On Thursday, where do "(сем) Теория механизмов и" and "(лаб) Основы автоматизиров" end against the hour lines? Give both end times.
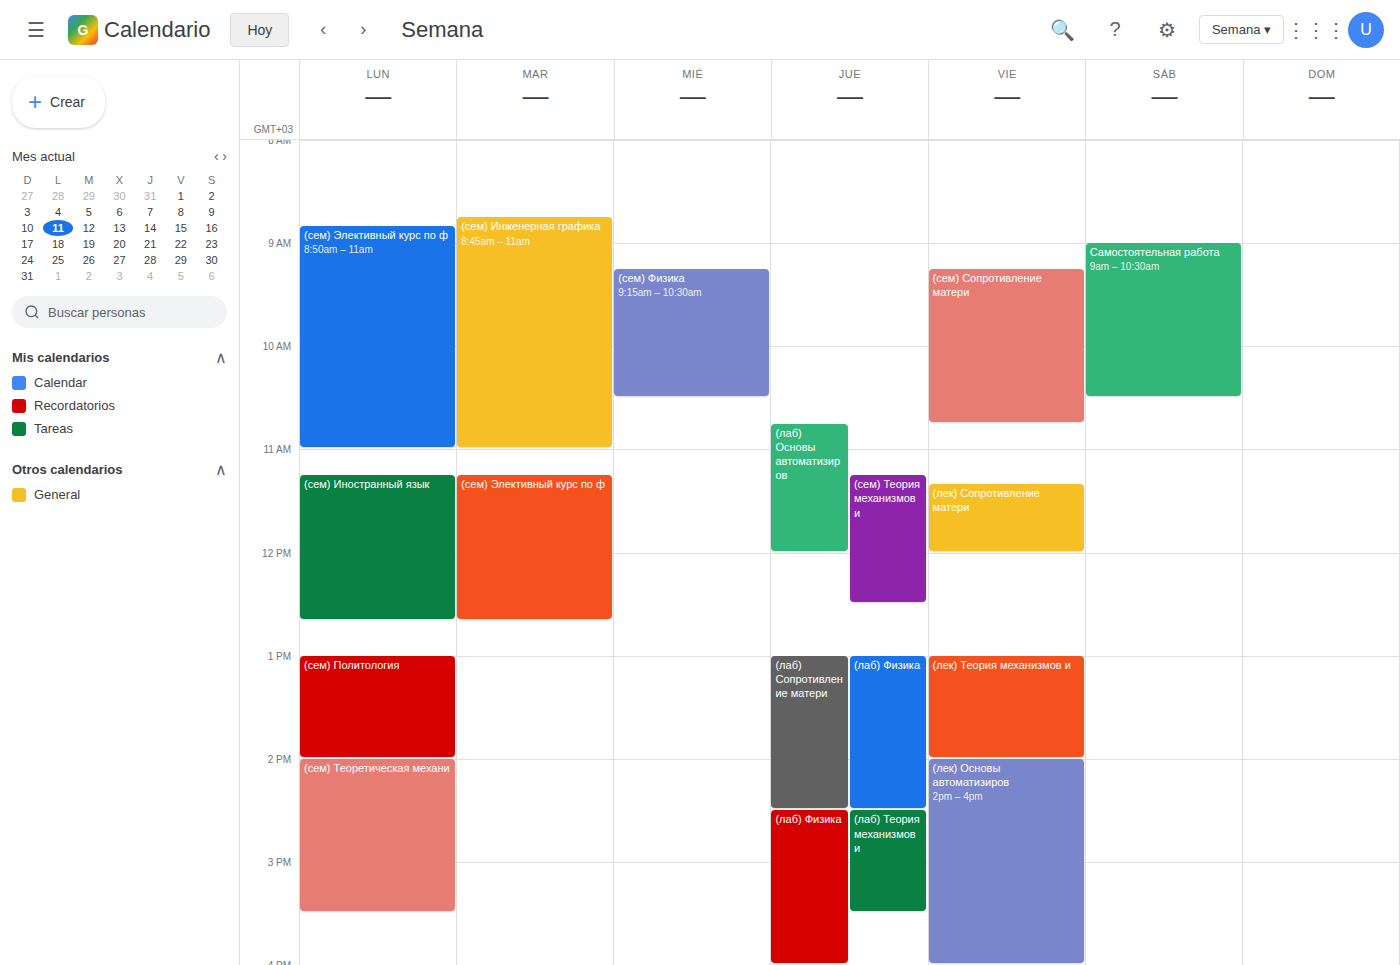
"(сем) Теория механизмов и": 12:30 PM, halfway between the 12 PM and 1 PM lines. "(лаб) Основы автоматизиров": 12:00 PM, exactly on the 12 PM line.